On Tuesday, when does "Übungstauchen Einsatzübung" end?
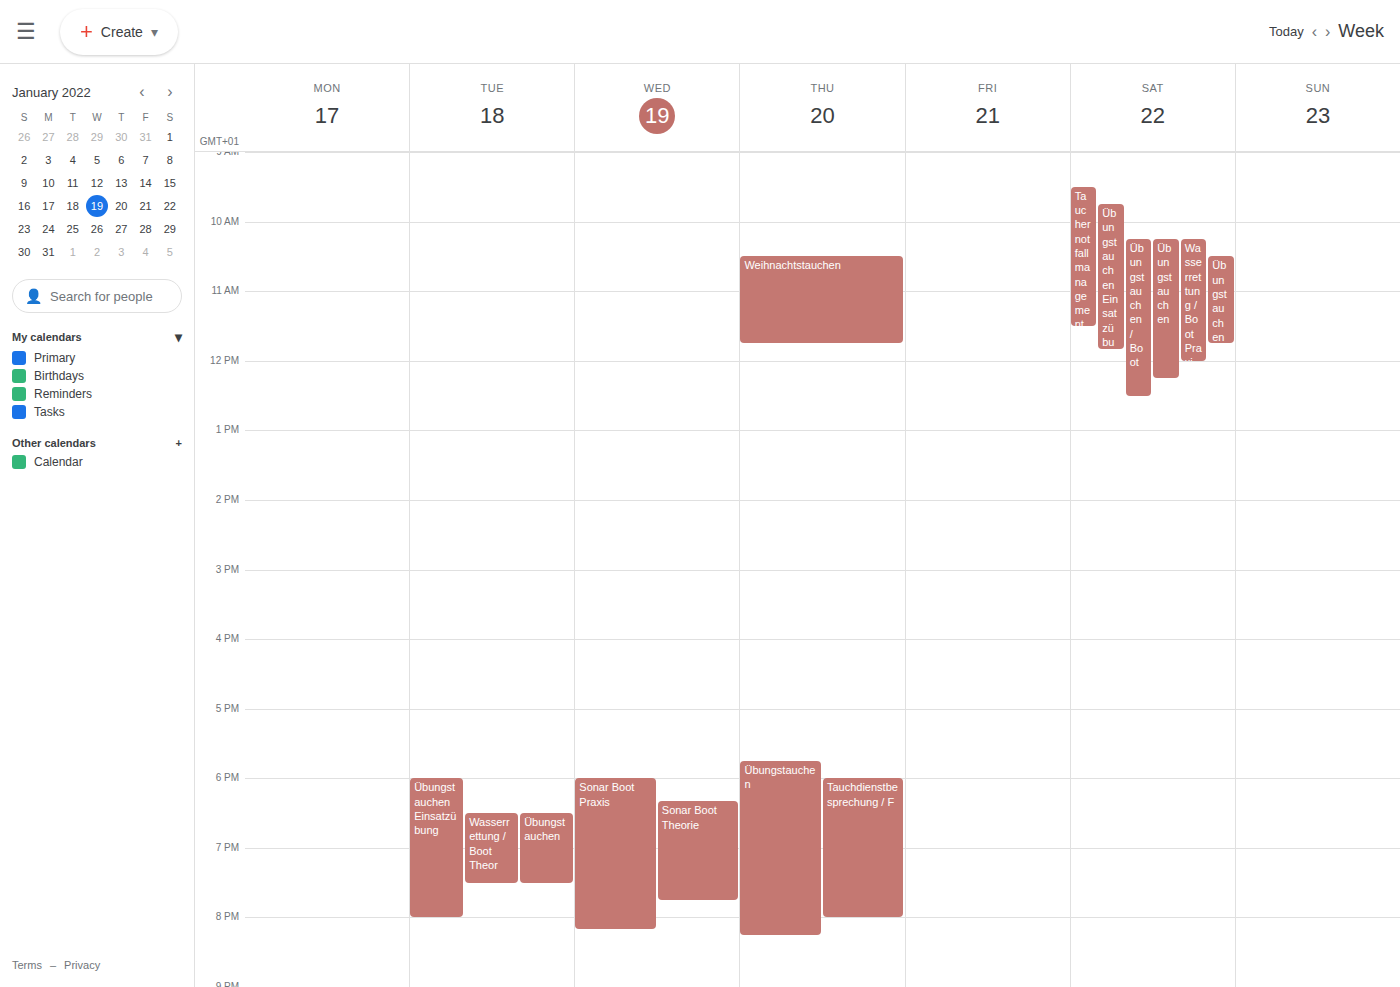
20:00